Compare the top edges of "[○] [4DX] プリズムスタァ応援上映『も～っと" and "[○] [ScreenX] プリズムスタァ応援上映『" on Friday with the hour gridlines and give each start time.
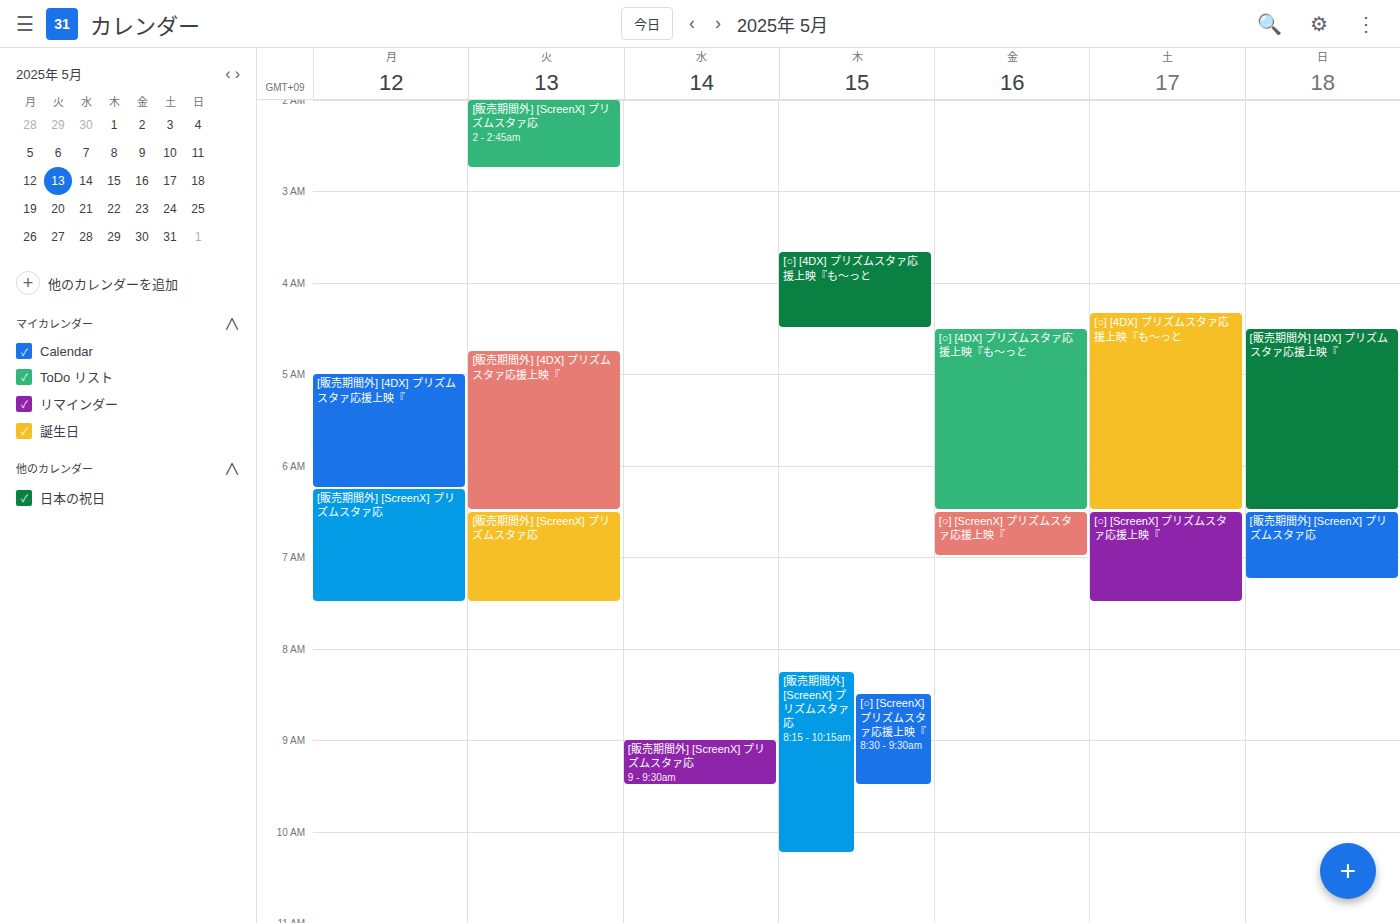
"[○] [4DX] プリズムスタァ応援上映『も～っと": 4:30 AM, halfway between the 4 AM and 5 AM lines. "[○] [ScreenX] プリズムスタァ応援上映『": 6:30 AM, halfway between the 6 AM and 7 AM lines.